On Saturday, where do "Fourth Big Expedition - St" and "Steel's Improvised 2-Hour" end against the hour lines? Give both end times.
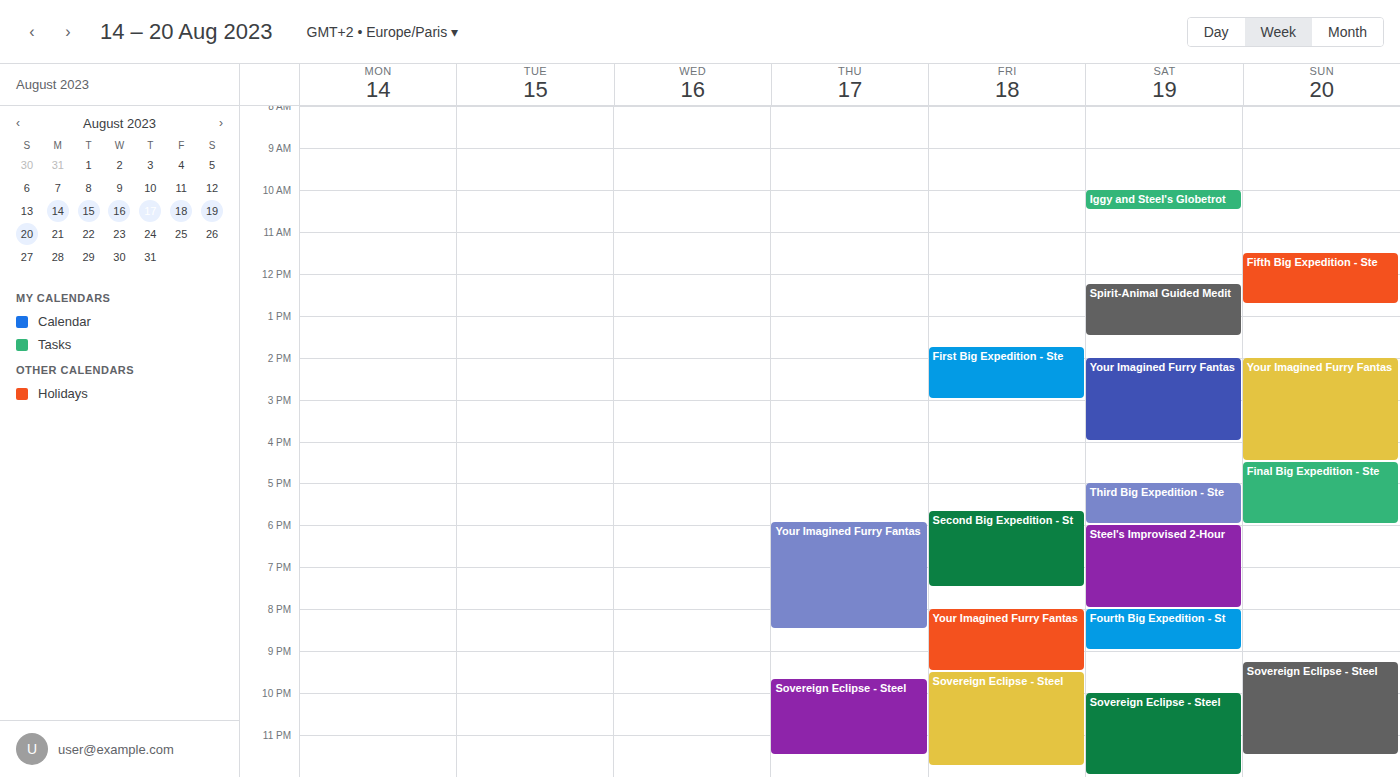
"Fourth Big Expedition - St": 9:00 PM, exactly on the 9 PM line. "Steel's Improvised 2-Hour": 8:00 PM, exactly on the 8 PM line.